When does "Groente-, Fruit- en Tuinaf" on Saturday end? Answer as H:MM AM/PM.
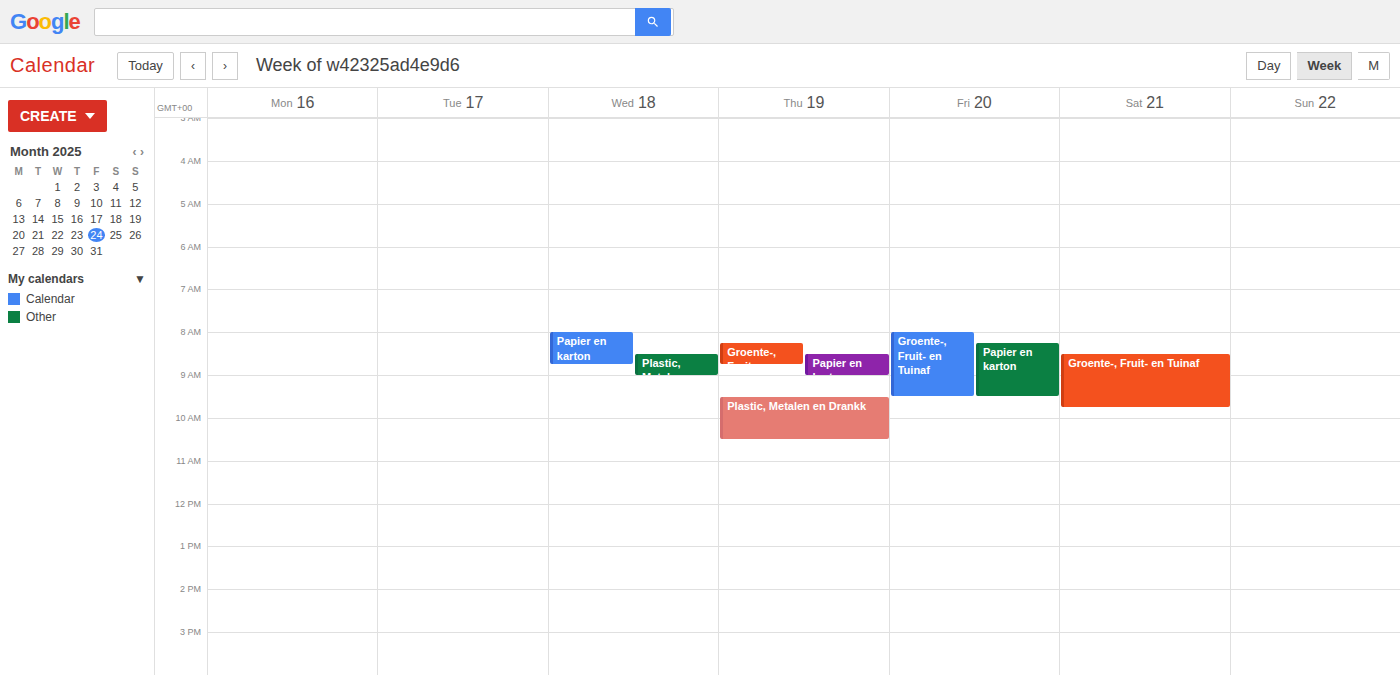
9:45 AM